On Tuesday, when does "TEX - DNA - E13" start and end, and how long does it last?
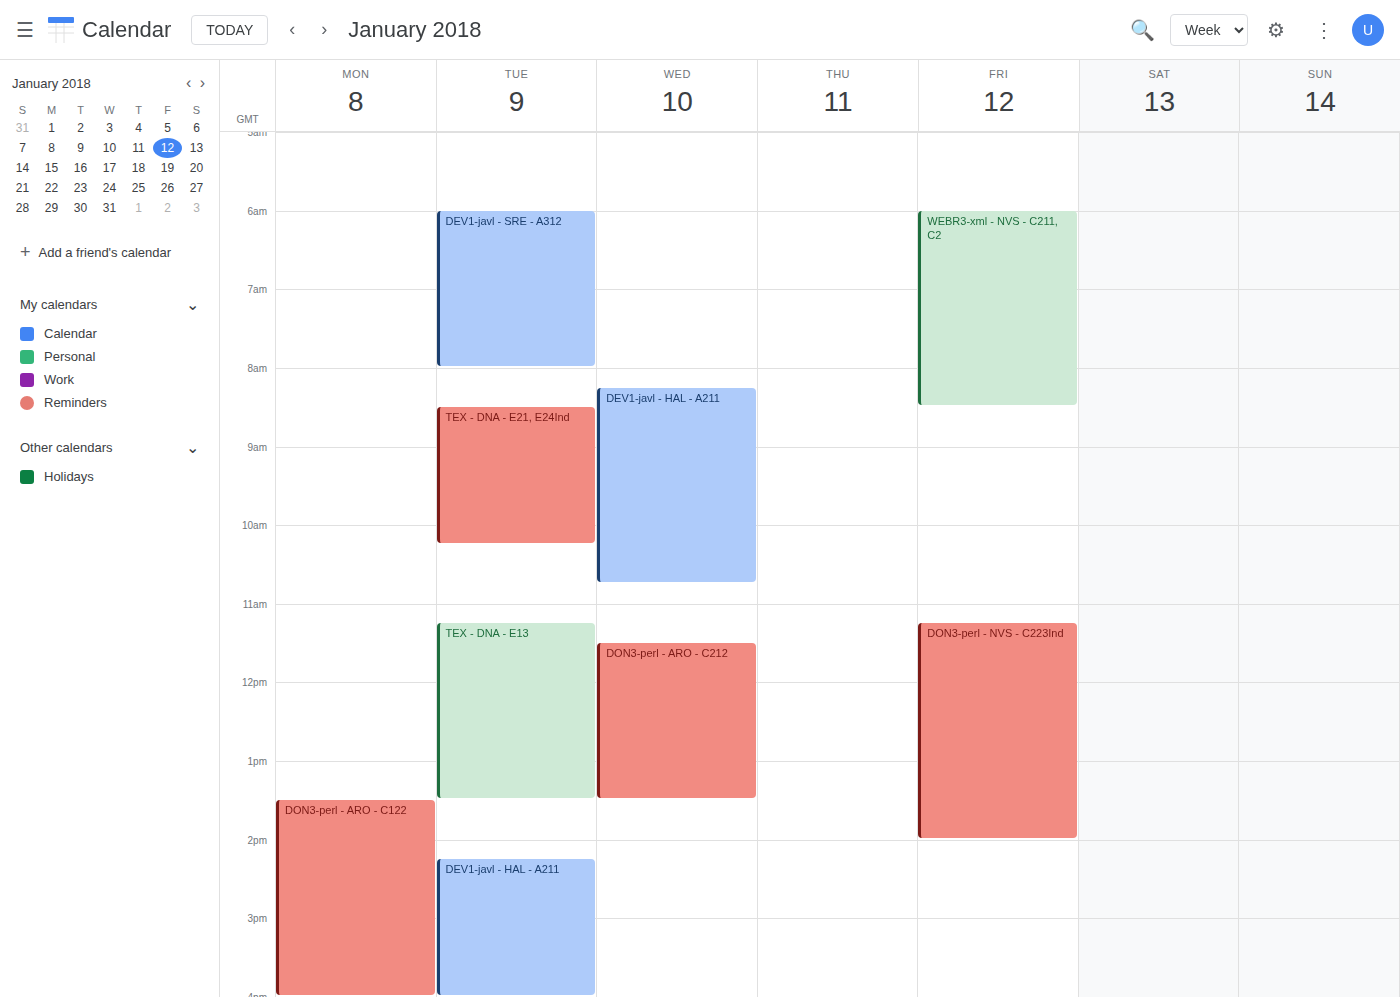
11:15 AM to 1:30 PM, 2 hours 15 minutes